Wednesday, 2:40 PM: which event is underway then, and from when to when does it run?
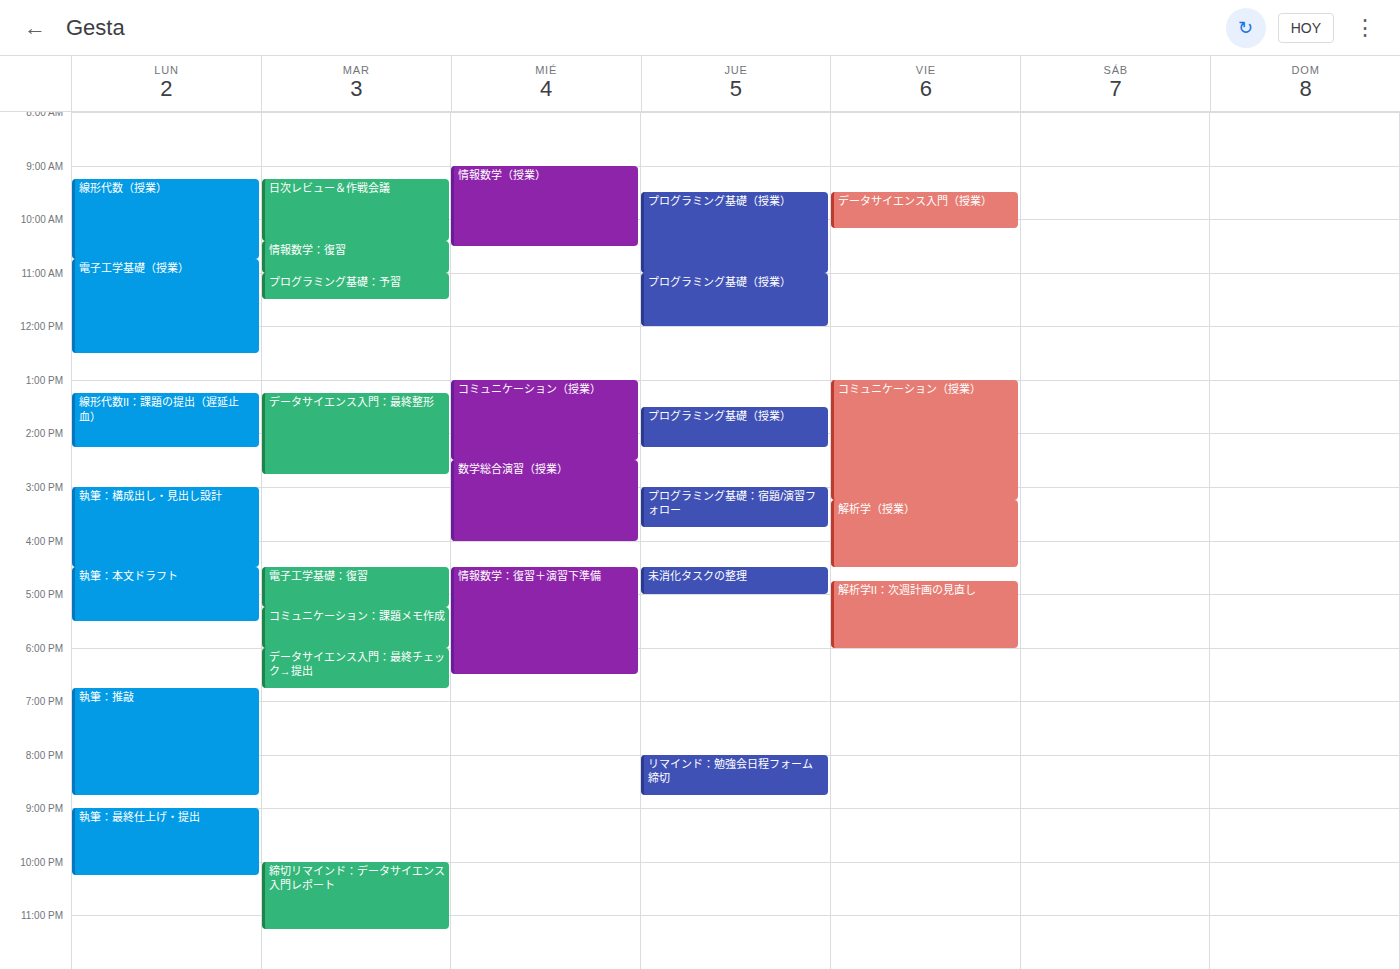
"数学総合演習（授業）", 2:30 PM to 4:00 PM